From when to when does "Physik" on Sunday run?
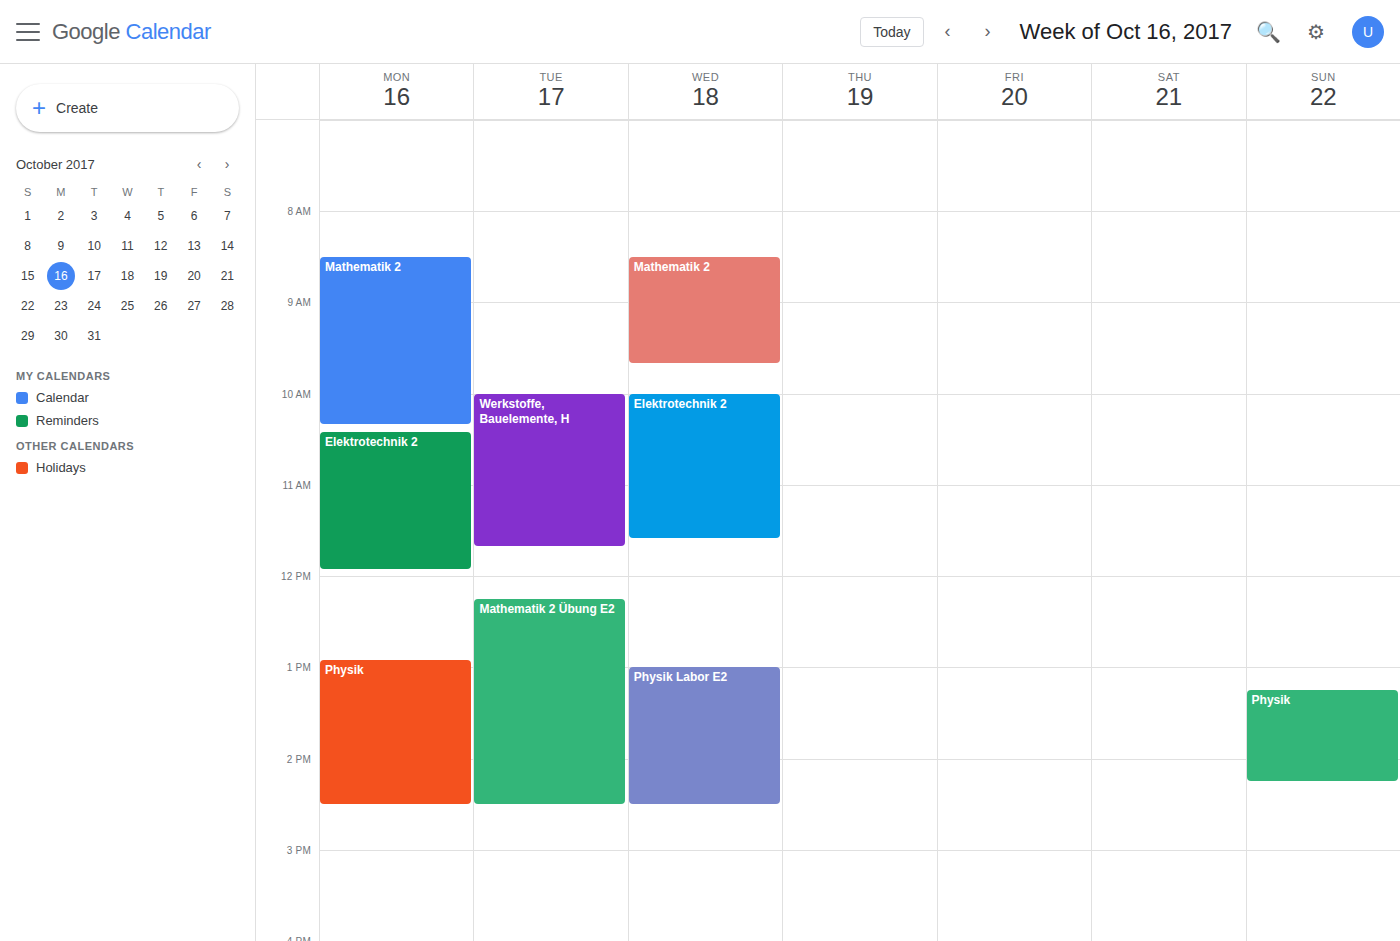
1:15 PM to 2:15 PM